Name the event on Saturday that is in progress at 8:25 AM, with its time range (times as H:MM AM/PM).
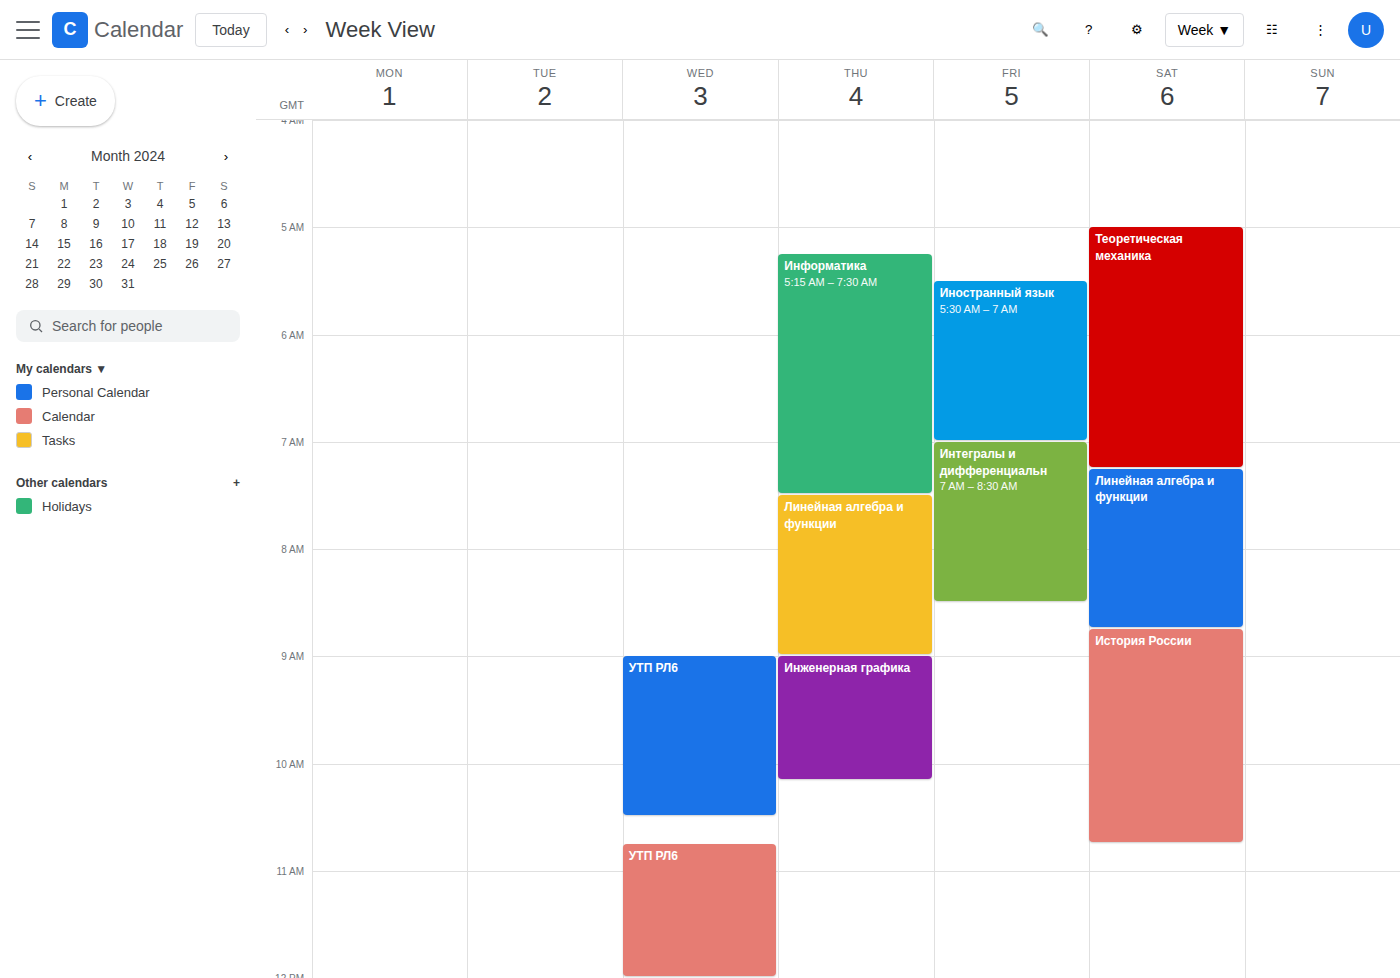
"Линейная алгебра и функции", 7:15 AM to 8:45 AM